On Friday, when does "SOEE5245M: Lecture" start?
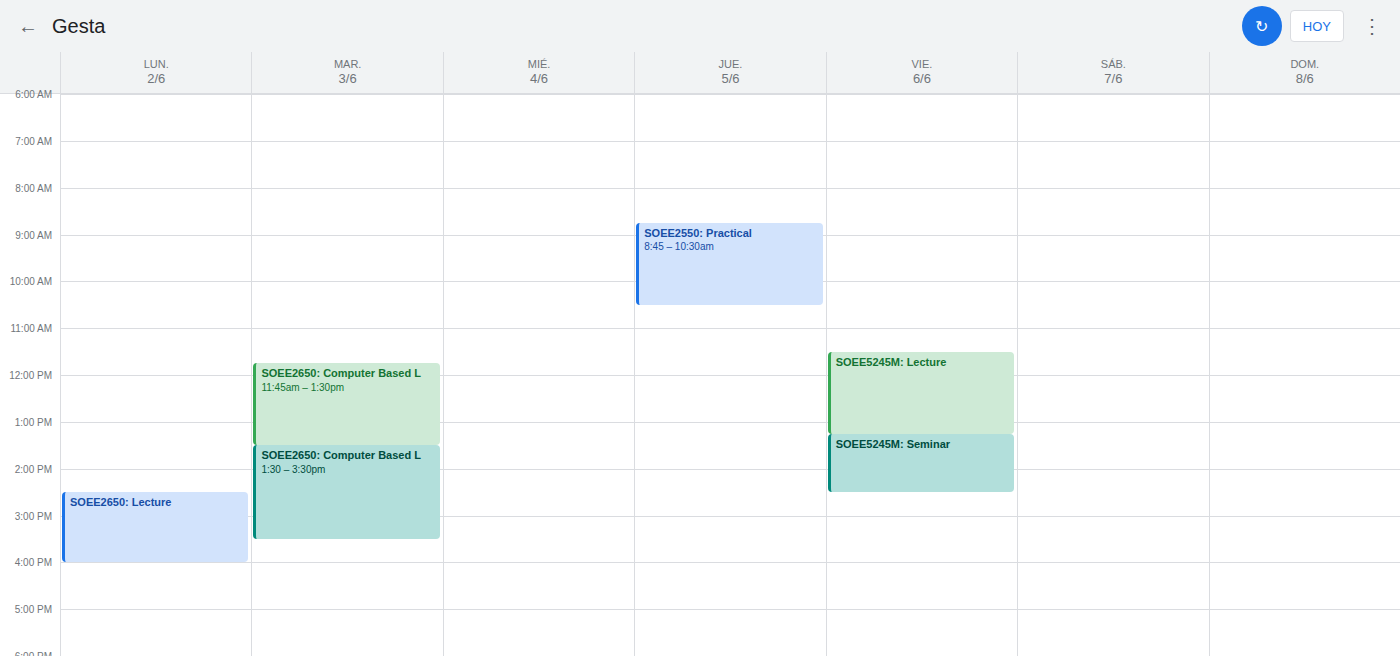
11:30 AM